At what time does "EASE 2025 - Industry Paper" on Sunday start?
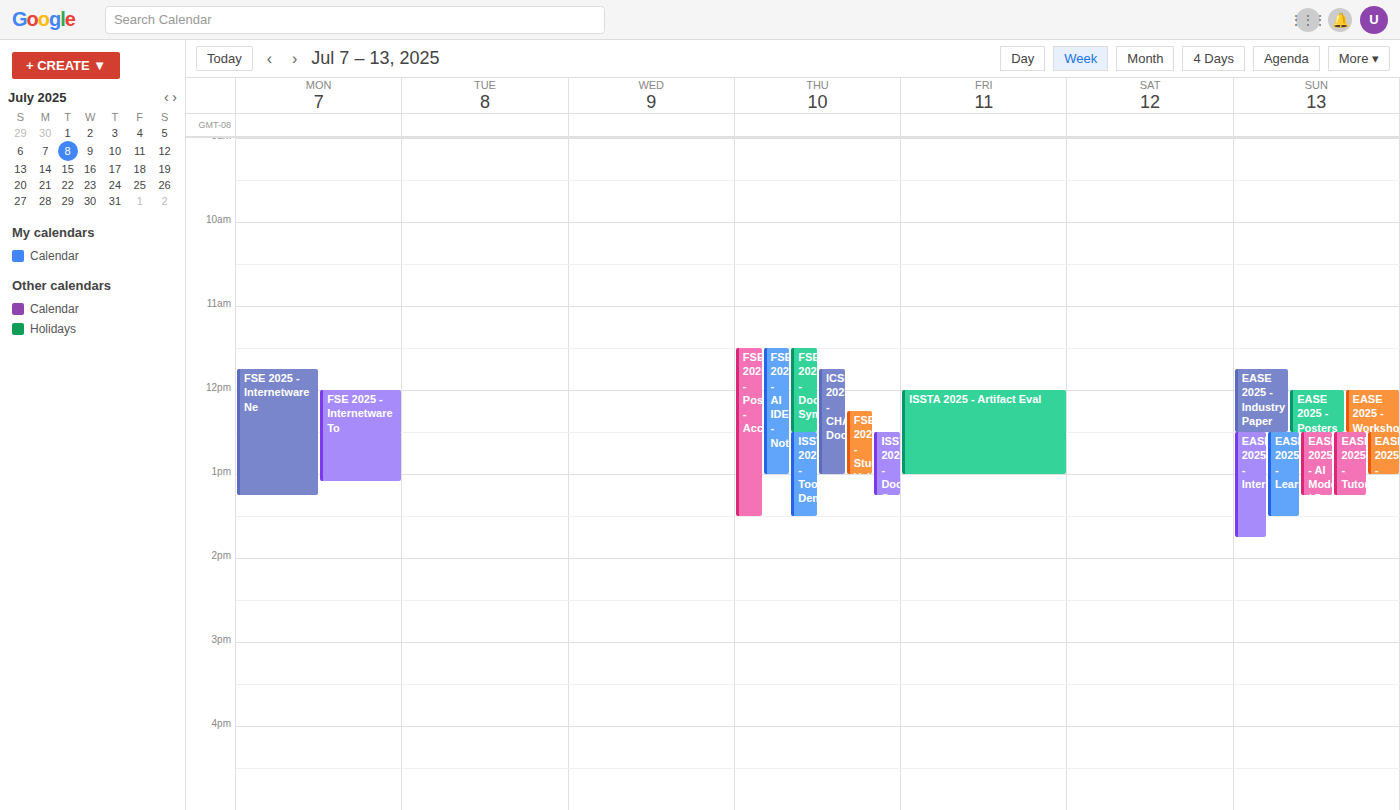
11:45 AM